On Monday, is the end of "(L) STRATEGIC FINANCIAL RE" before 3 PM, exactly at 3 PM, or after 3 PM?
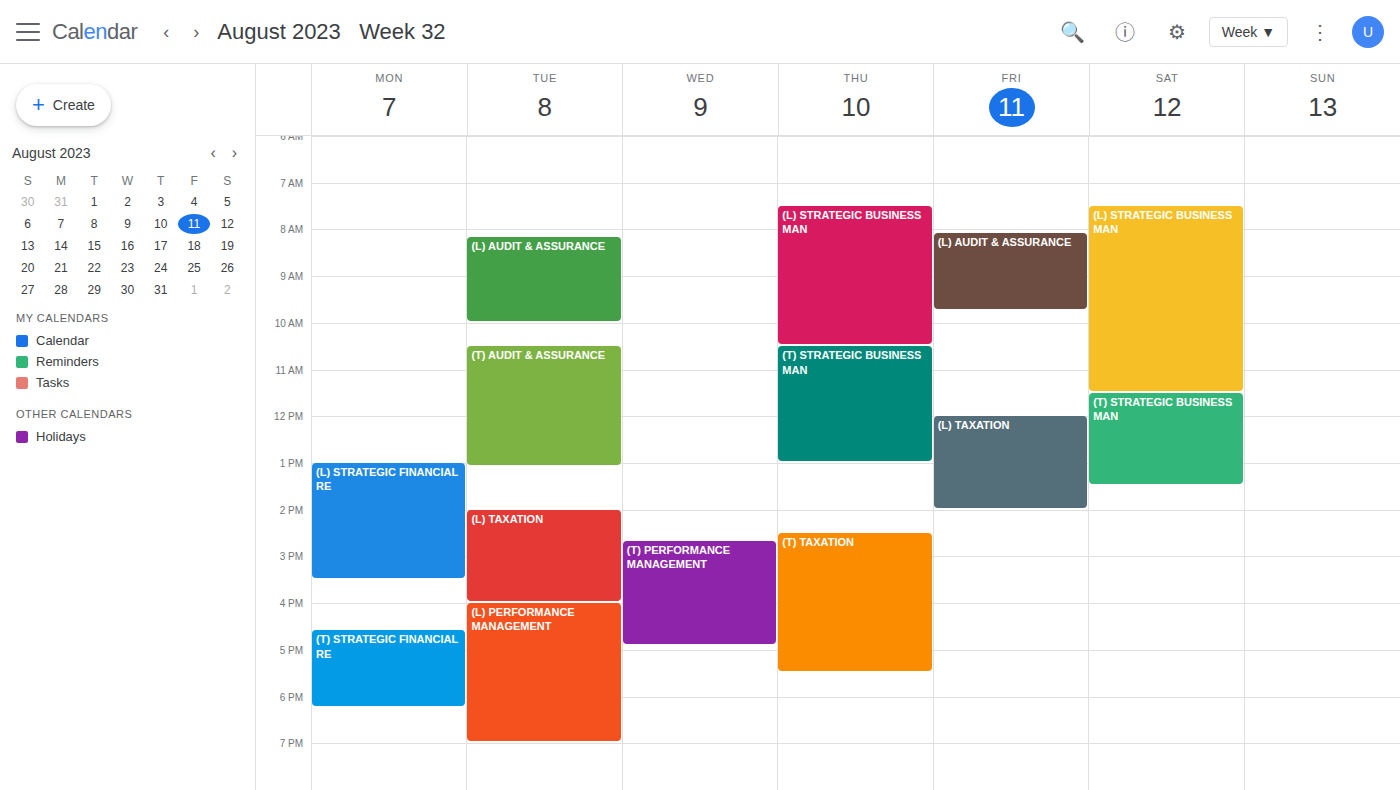
3:30 PM -- after 3 PM, 30 minutes below the 3 PM line.